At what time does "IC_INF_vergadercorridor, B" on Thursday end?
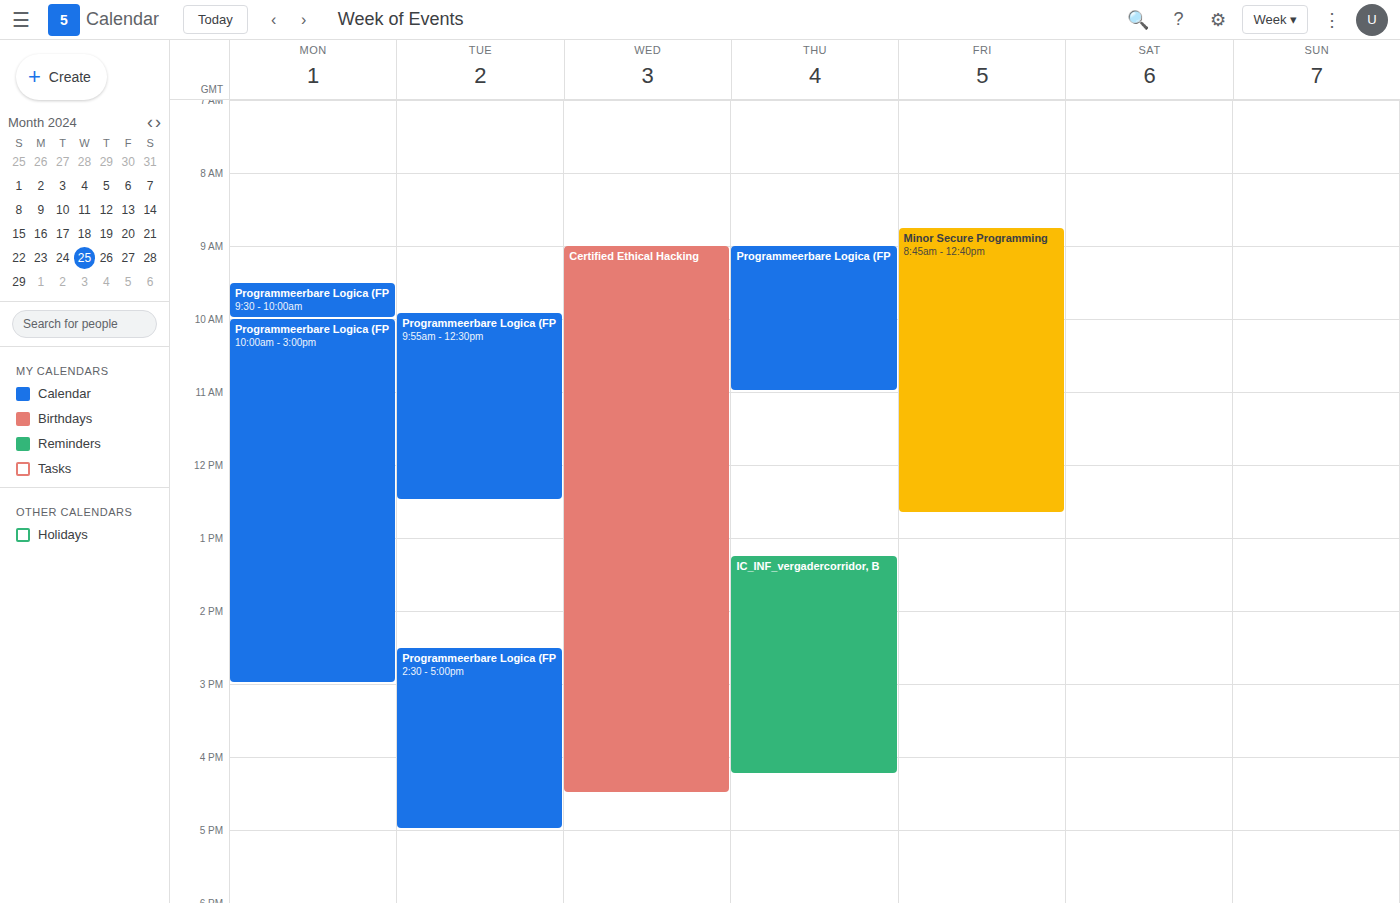
4:15 PM